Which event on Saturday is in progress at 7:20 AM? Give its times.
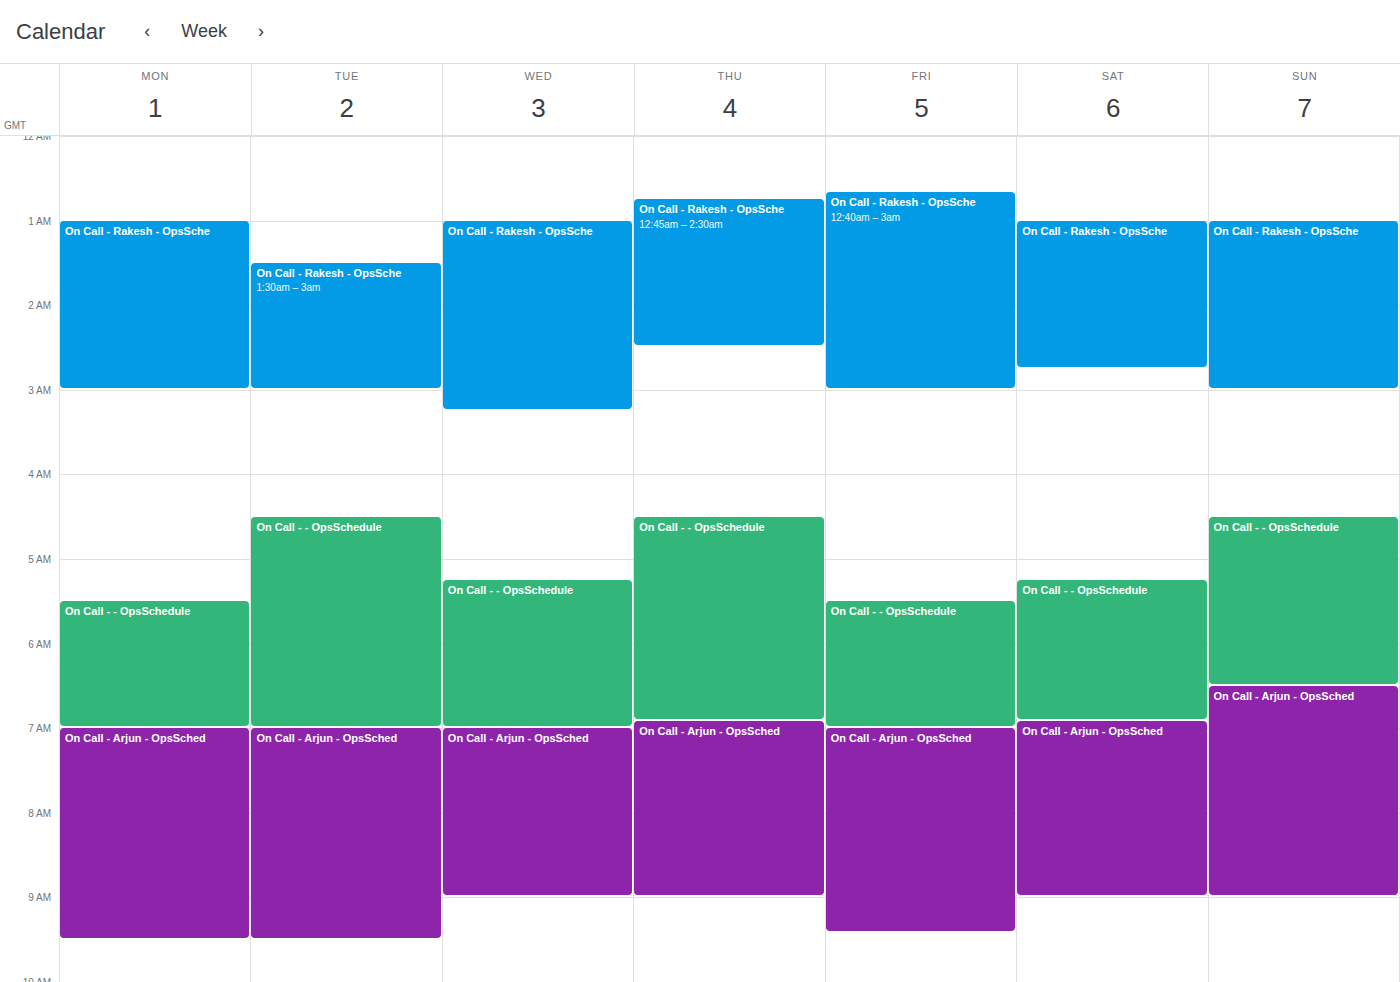
"On Call - Arjun - OpsSched", 6:55 AM to 9:00 AM